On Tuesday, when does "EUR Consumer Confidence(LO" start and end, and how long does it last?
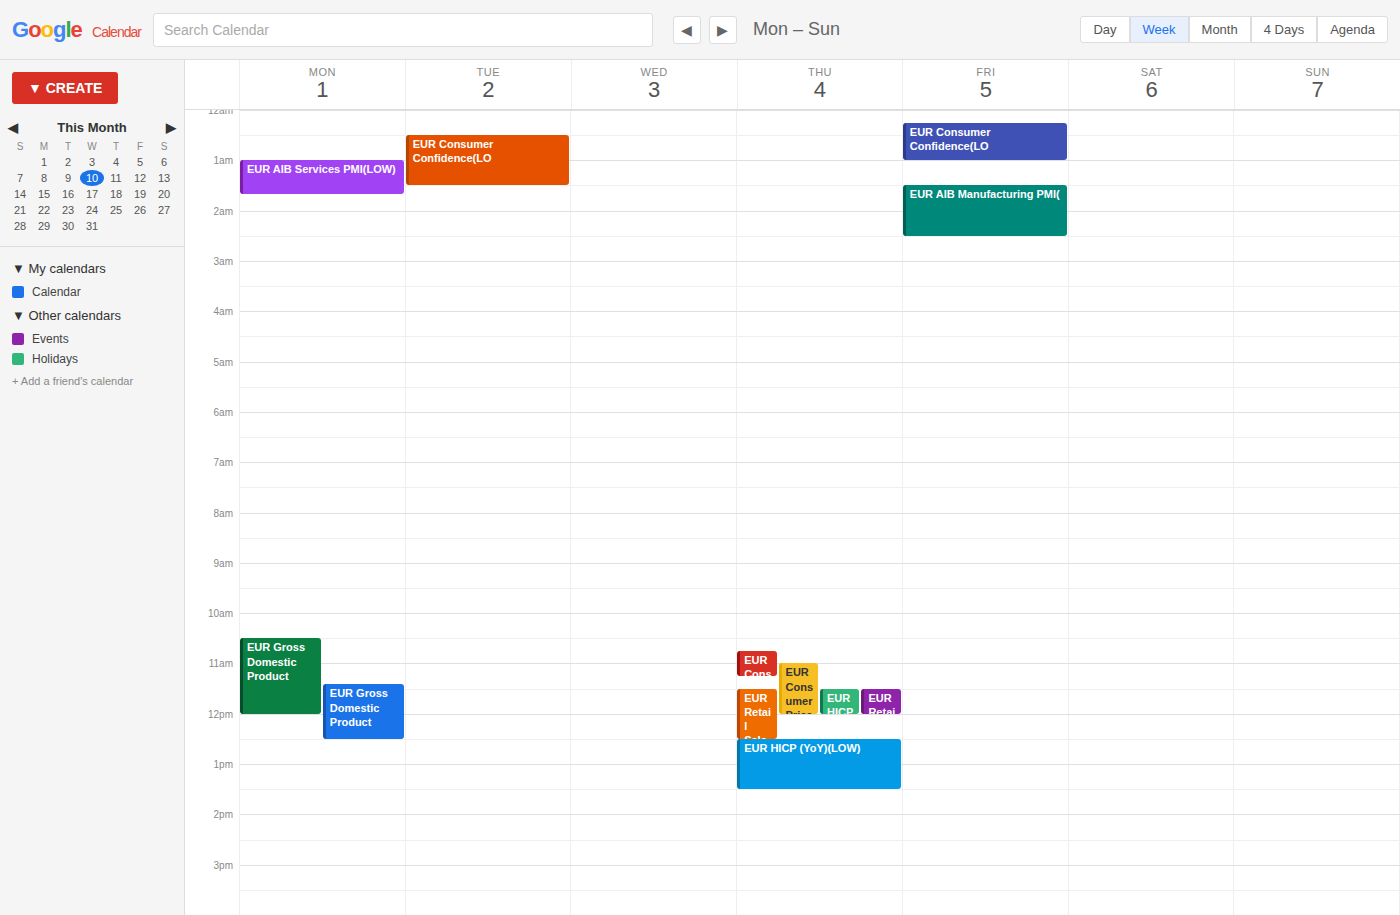
12:30 AM to 1:30 AM, 1 hour